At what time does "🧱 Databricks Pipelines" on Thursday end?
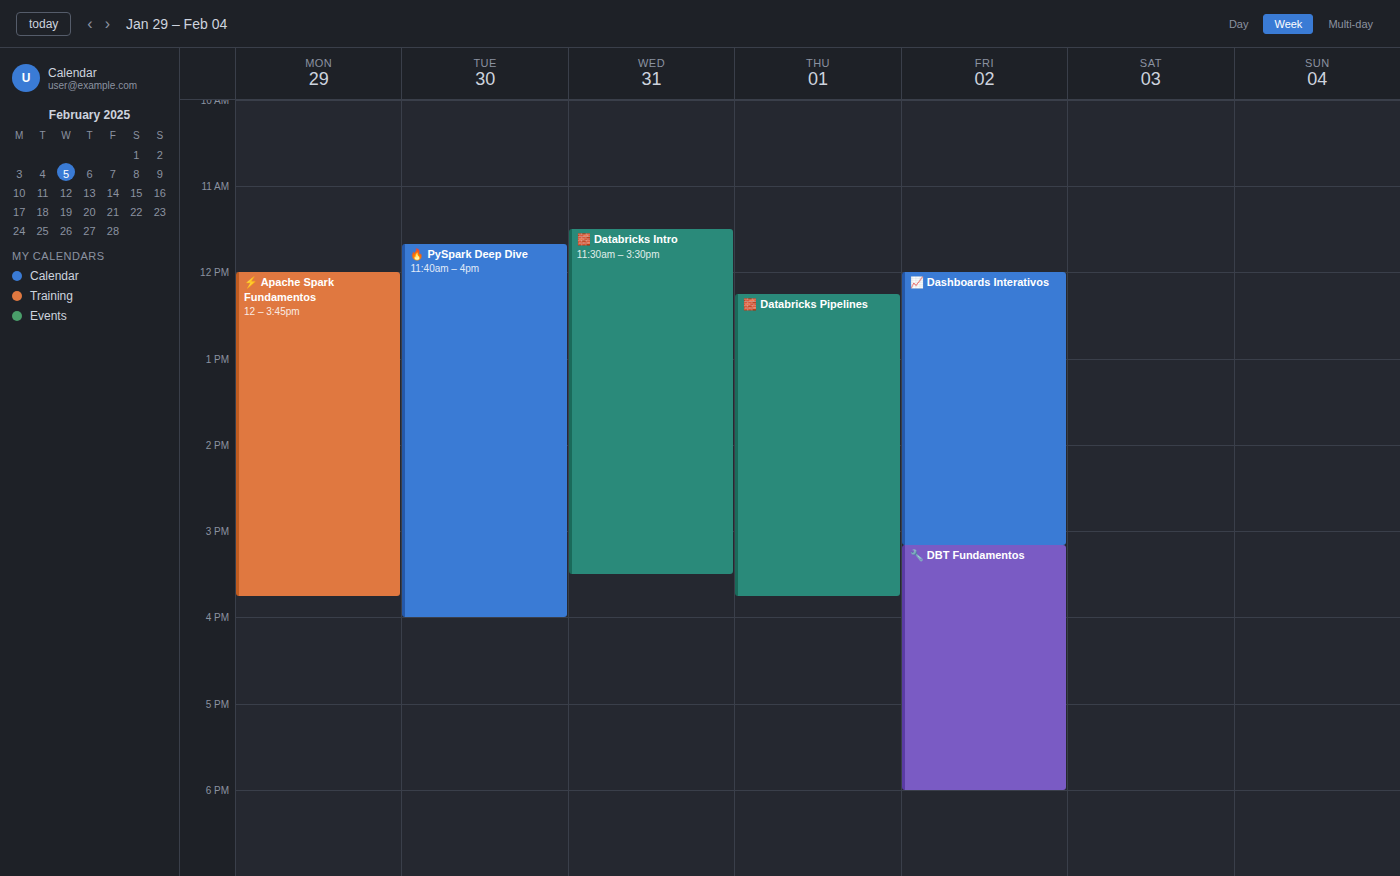
3:45 PM